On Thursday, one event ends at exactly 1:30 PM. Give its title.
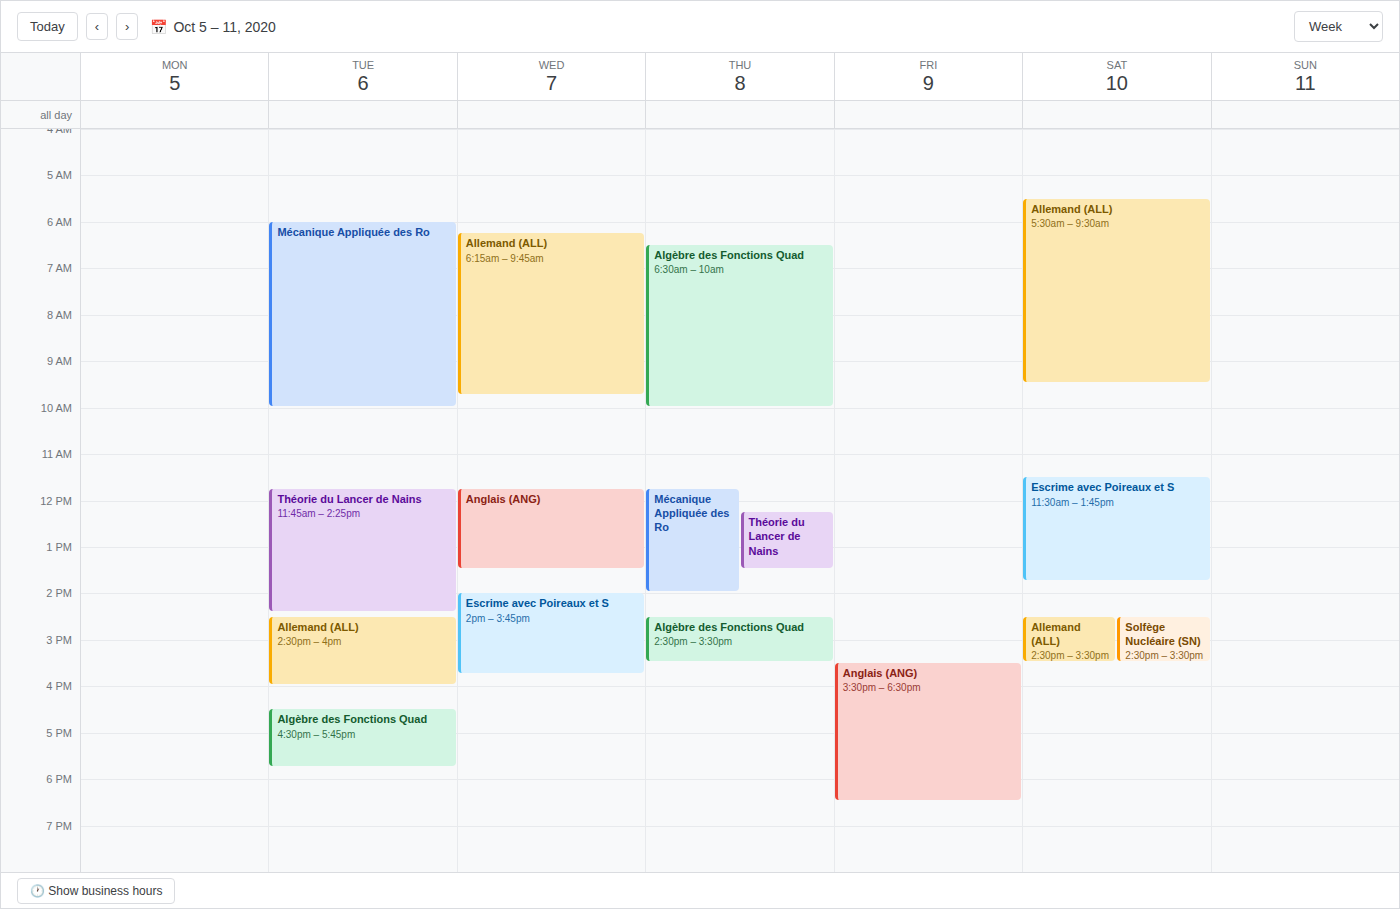
"Théorie du Lancer de Nains"